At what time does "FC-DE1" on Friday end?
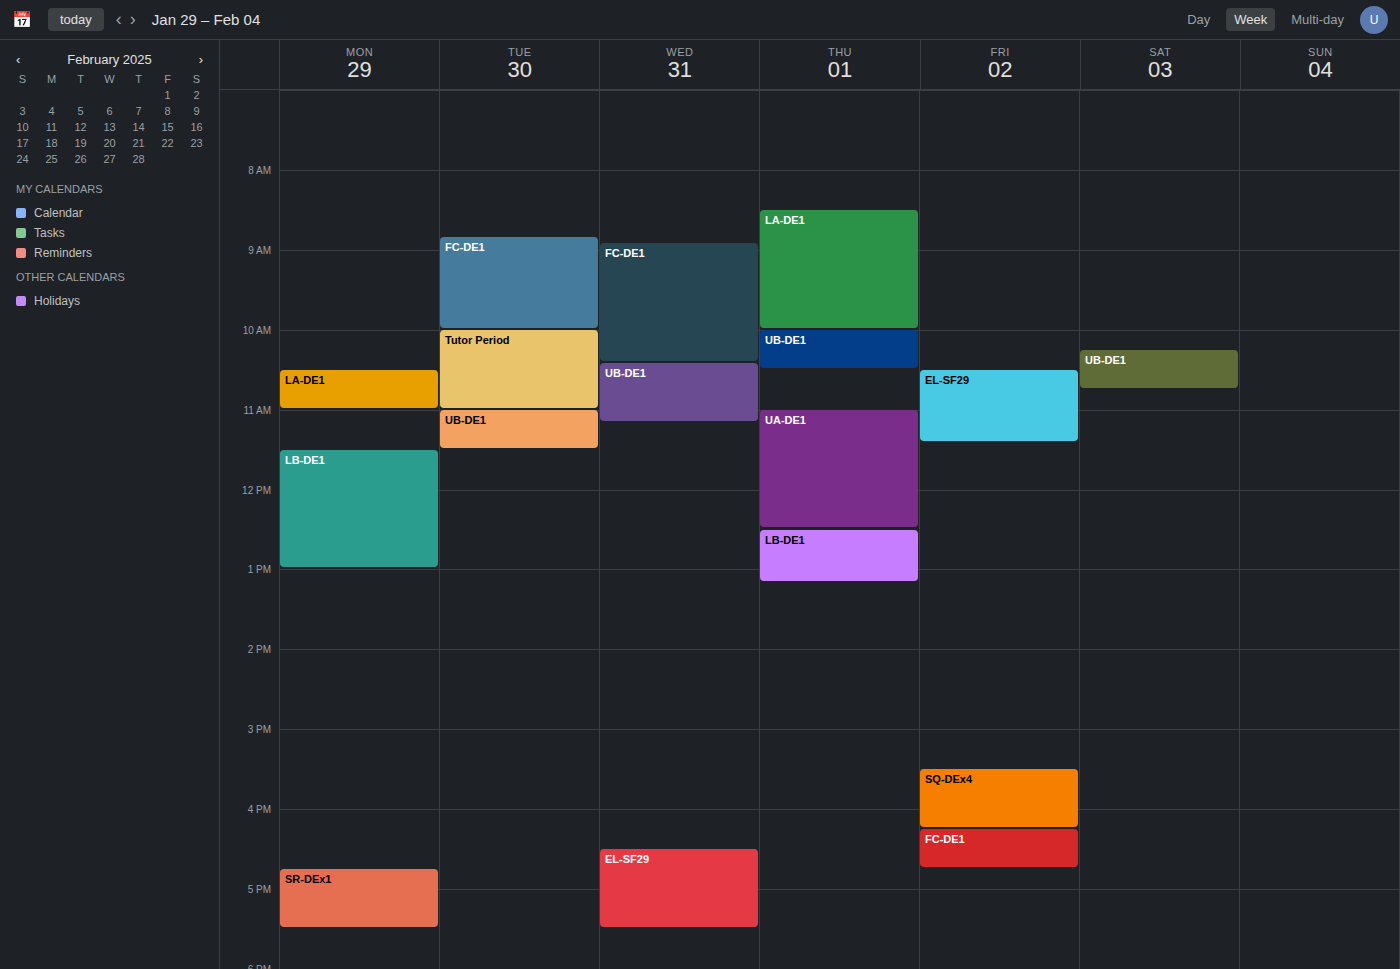
16:45